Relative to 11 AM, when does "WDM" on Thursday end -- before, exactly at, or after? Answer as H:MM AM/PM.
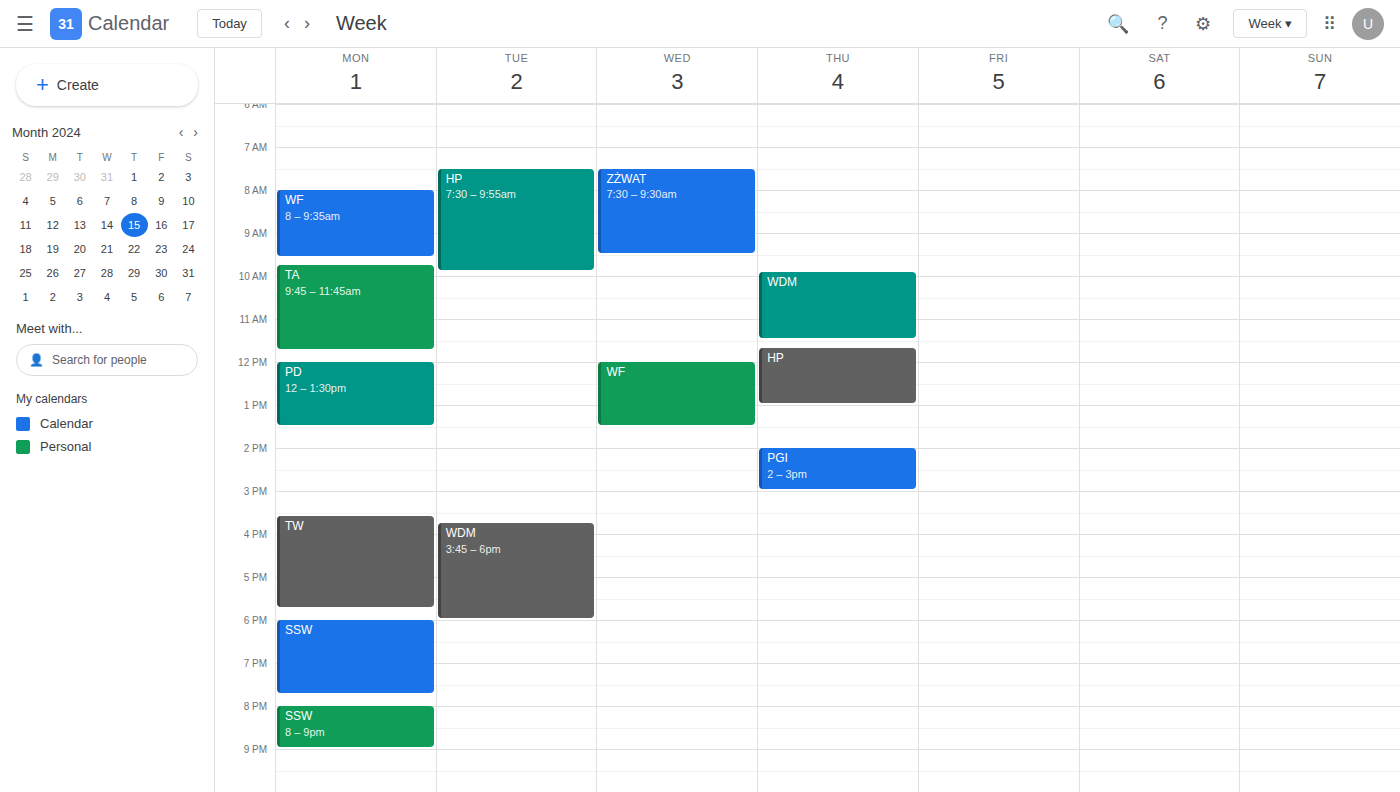
11:30 AM -- after 11 AM, 30 minutes below the 11 AM line.